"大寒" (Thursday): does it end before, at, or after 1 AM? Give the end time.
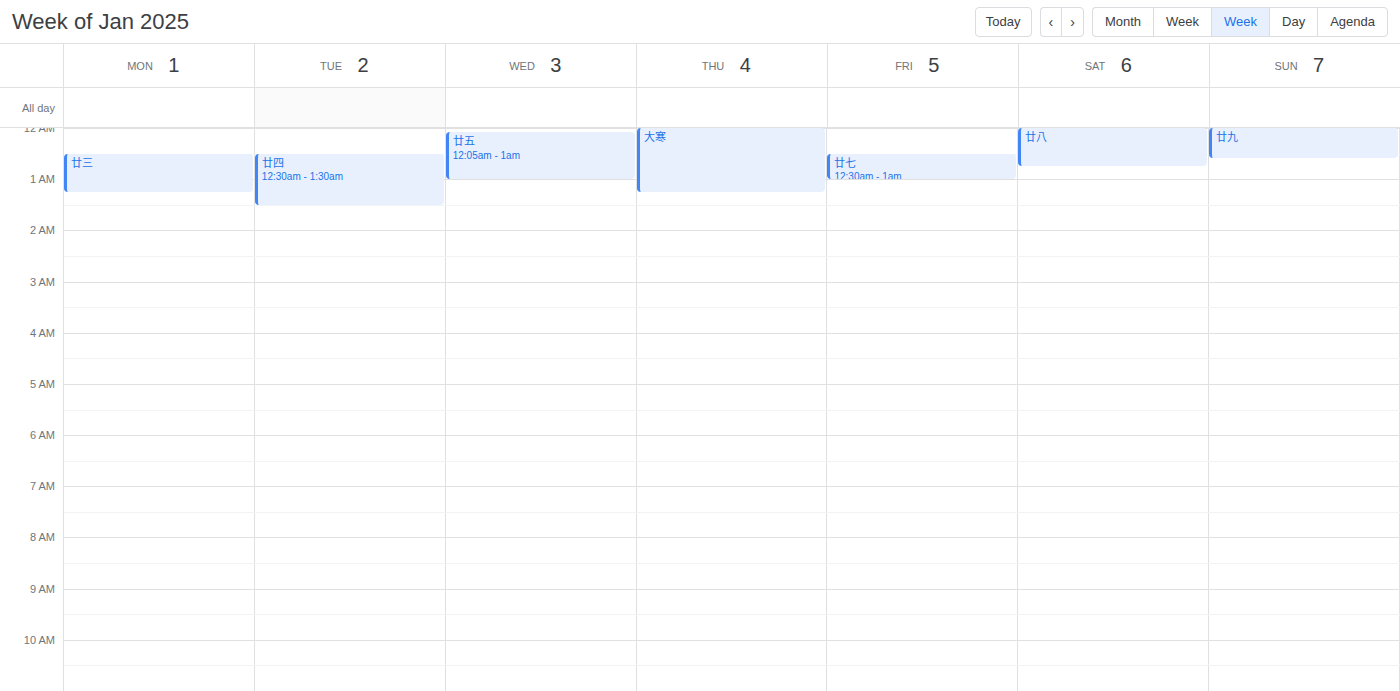
1:15 AM -- after 1 AM, 15 minutes below the 1 AM line.